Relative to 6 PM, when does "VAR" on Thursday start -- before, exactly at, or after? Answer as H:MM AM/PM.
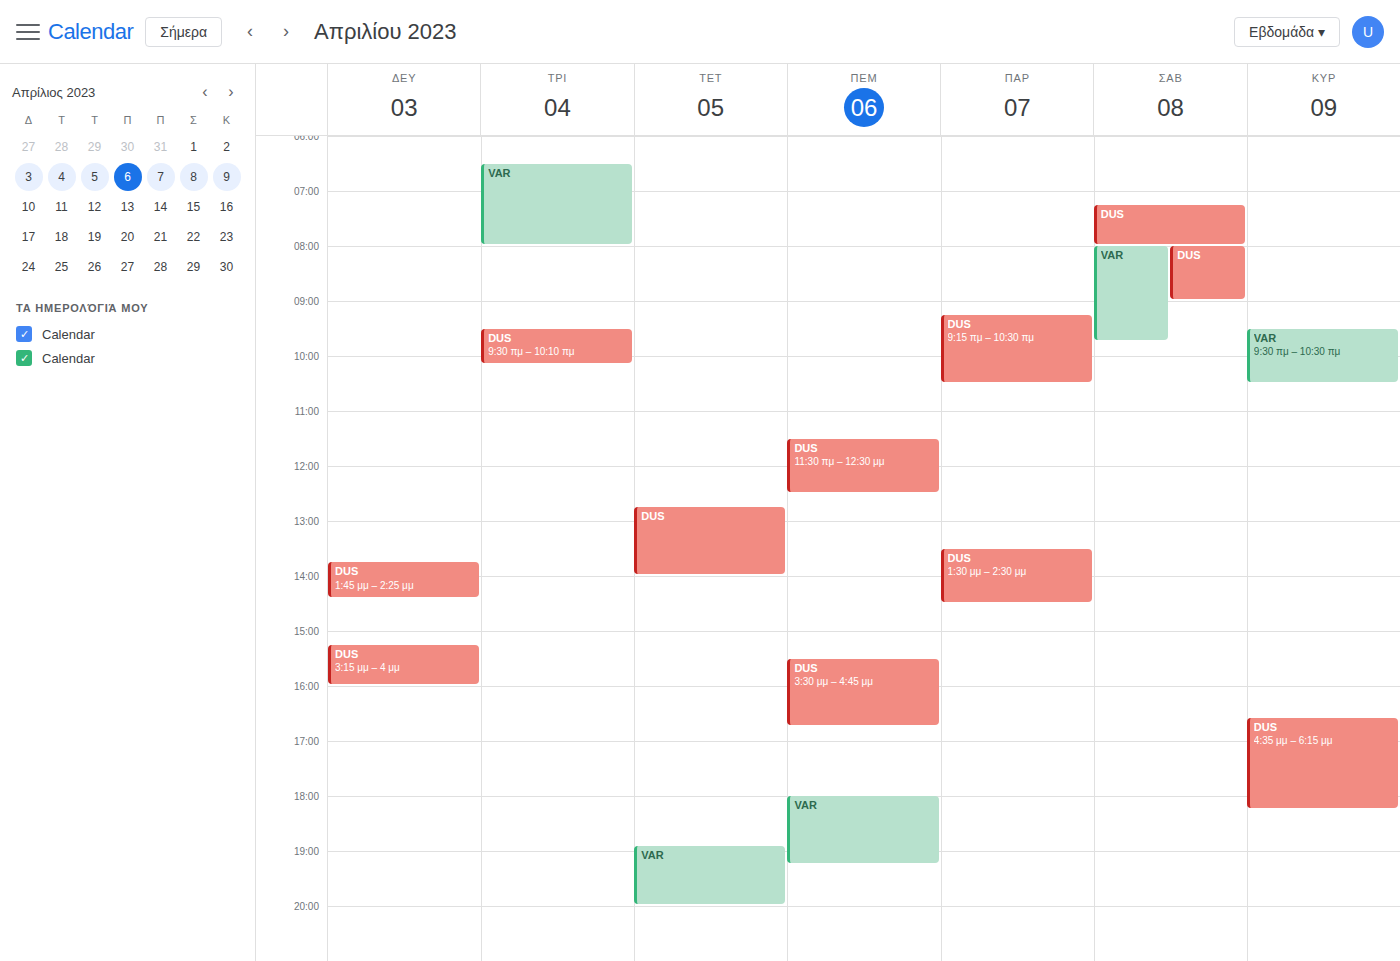
6:00 PM -- exactly at 6 PM, on the 6 PM line.